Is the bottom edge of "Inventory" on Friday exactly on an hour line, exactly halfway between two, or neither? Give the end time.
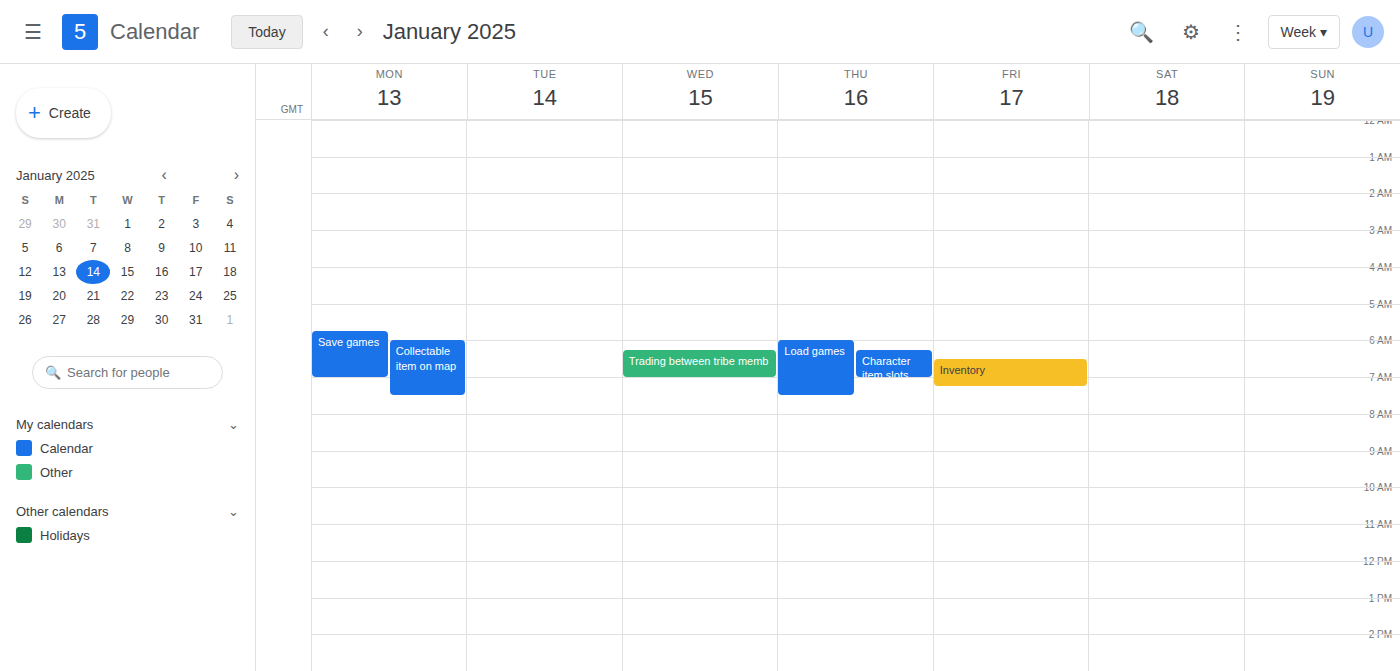
7:15 AM -- neither: a quarter of the way from the 7 AM line to the 8 AM line.